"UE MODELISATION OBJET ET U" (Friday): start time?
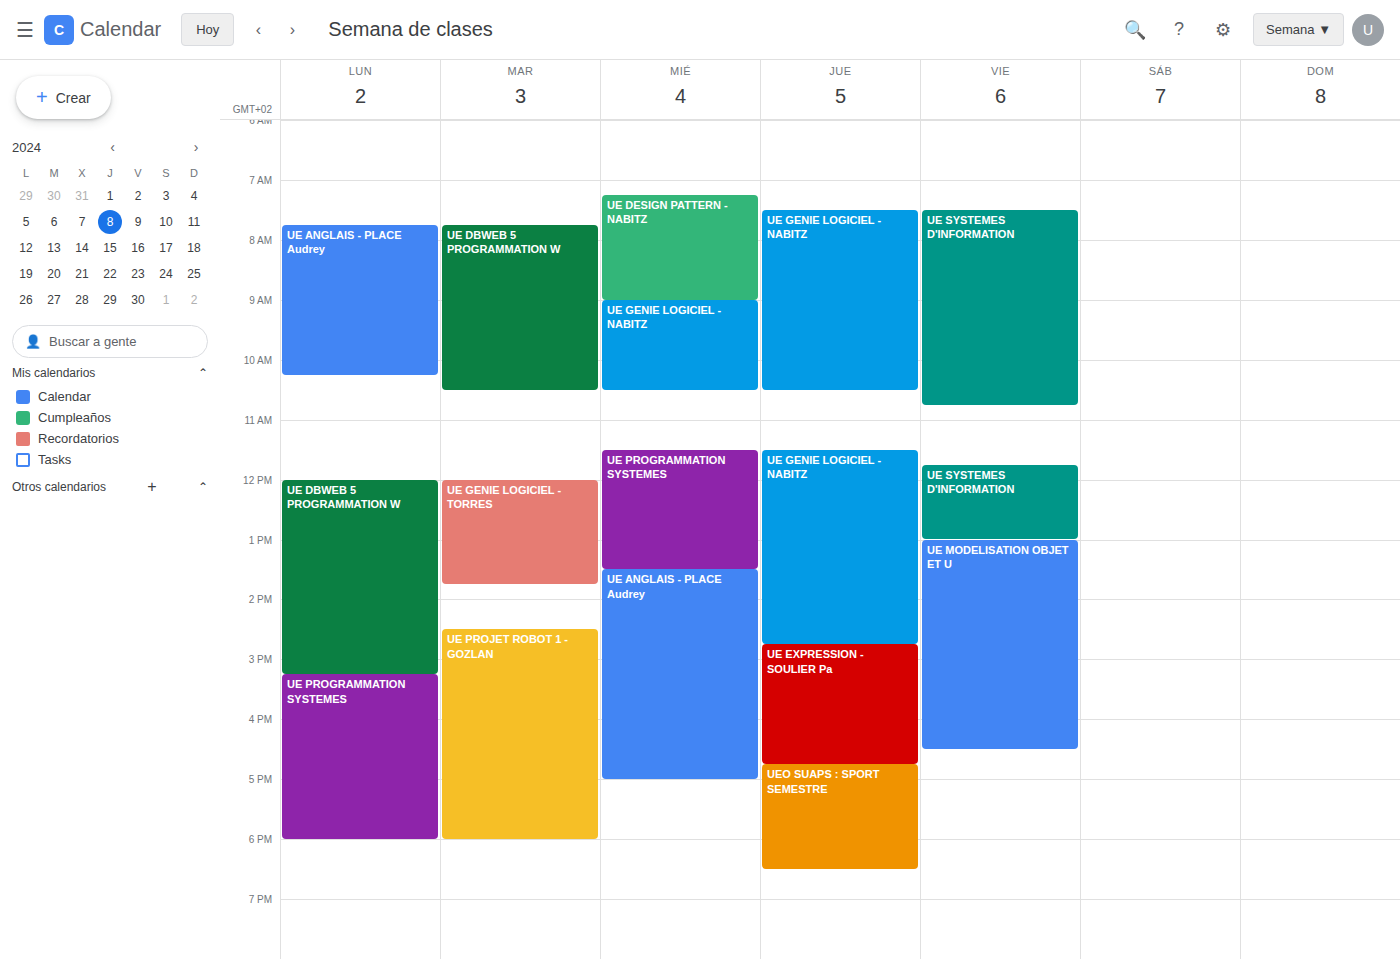
1:00 PM